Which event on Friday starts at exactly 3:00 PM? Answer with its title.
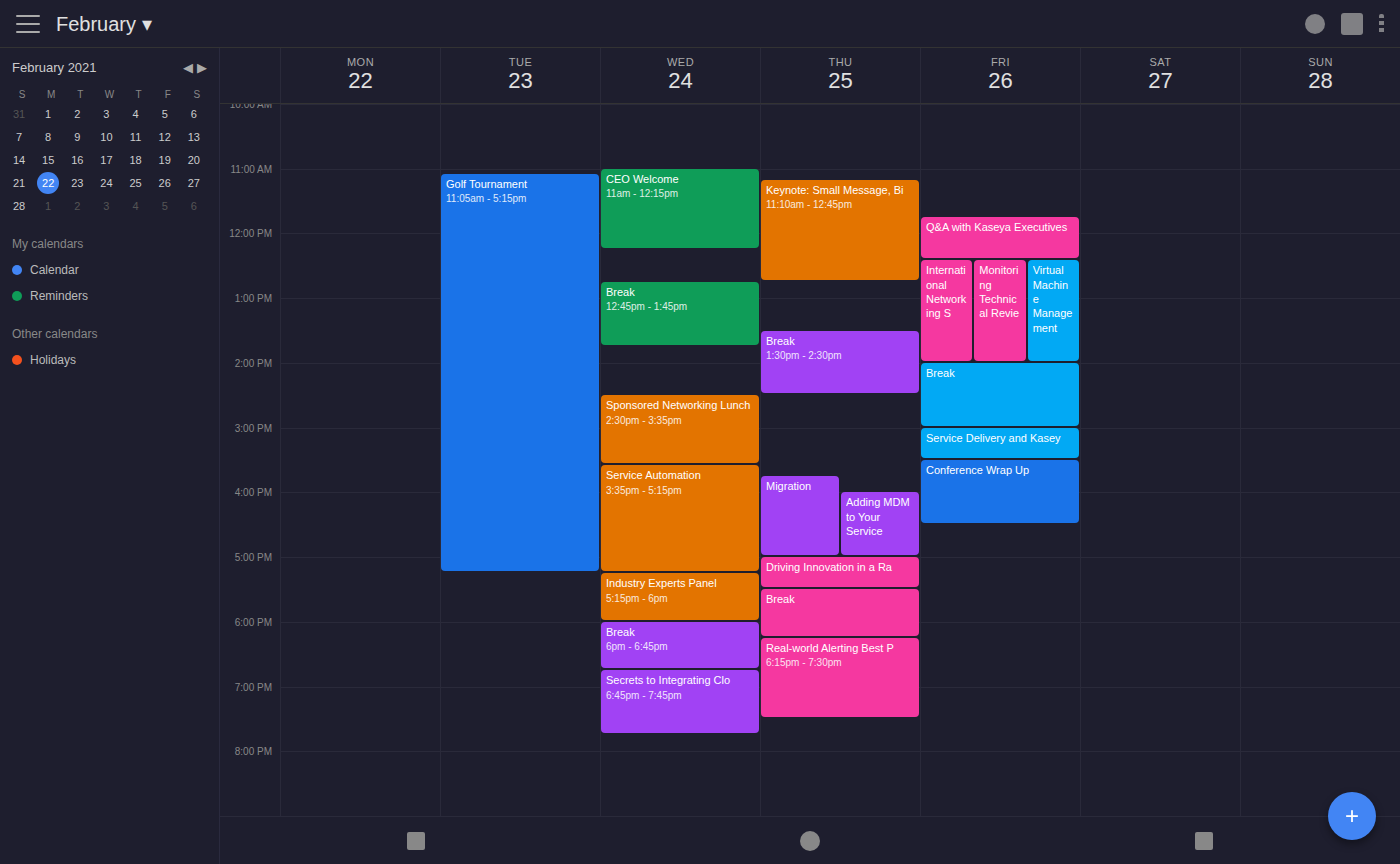
"Service Delivery and Kasey"